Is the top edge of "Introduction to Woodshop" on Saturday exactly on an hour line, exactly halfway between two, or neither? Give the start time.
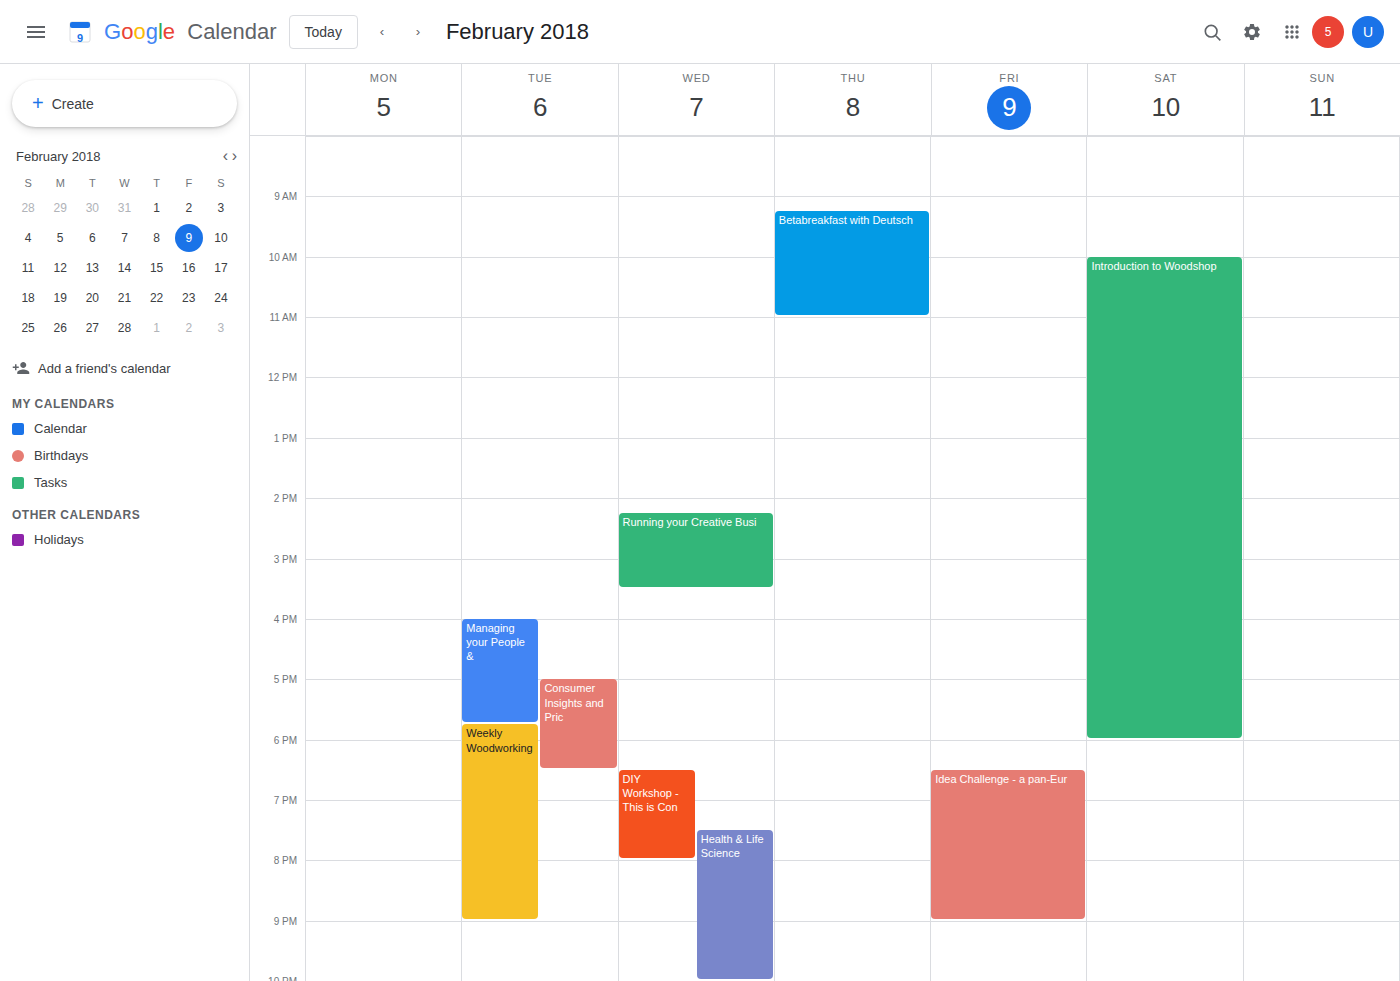
10:00 AM -- exactly on the 10 AM line.